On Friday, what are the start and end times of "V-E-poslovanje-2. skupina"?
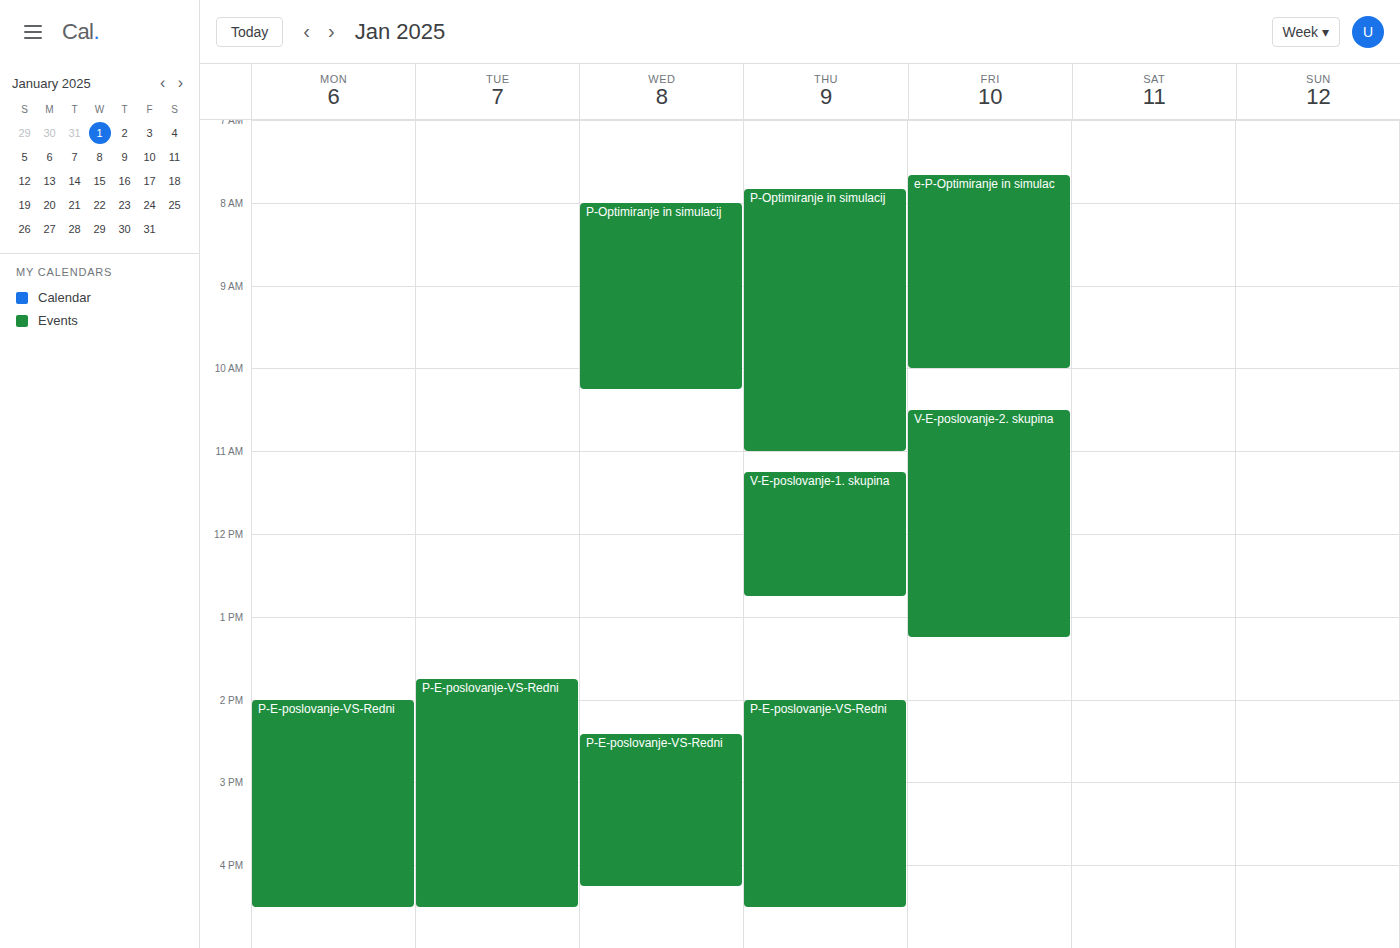
10:30 to 13:15